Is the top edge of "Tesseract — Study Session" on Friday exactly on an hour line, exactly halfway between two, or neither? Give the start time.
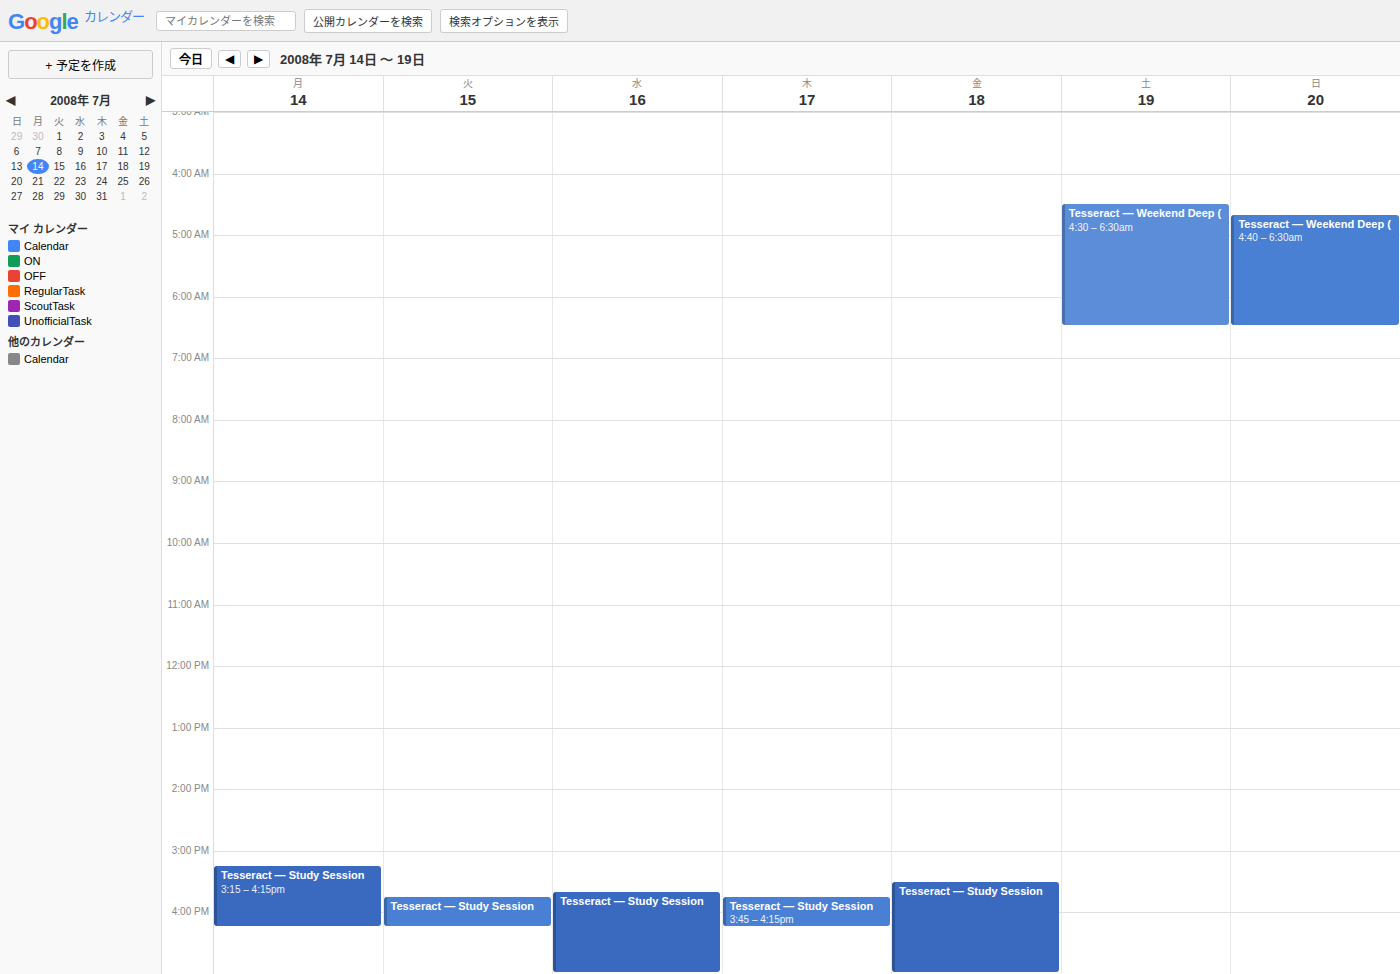
3:30 PM -- halfway between the 3 PM and 4 PM lines.